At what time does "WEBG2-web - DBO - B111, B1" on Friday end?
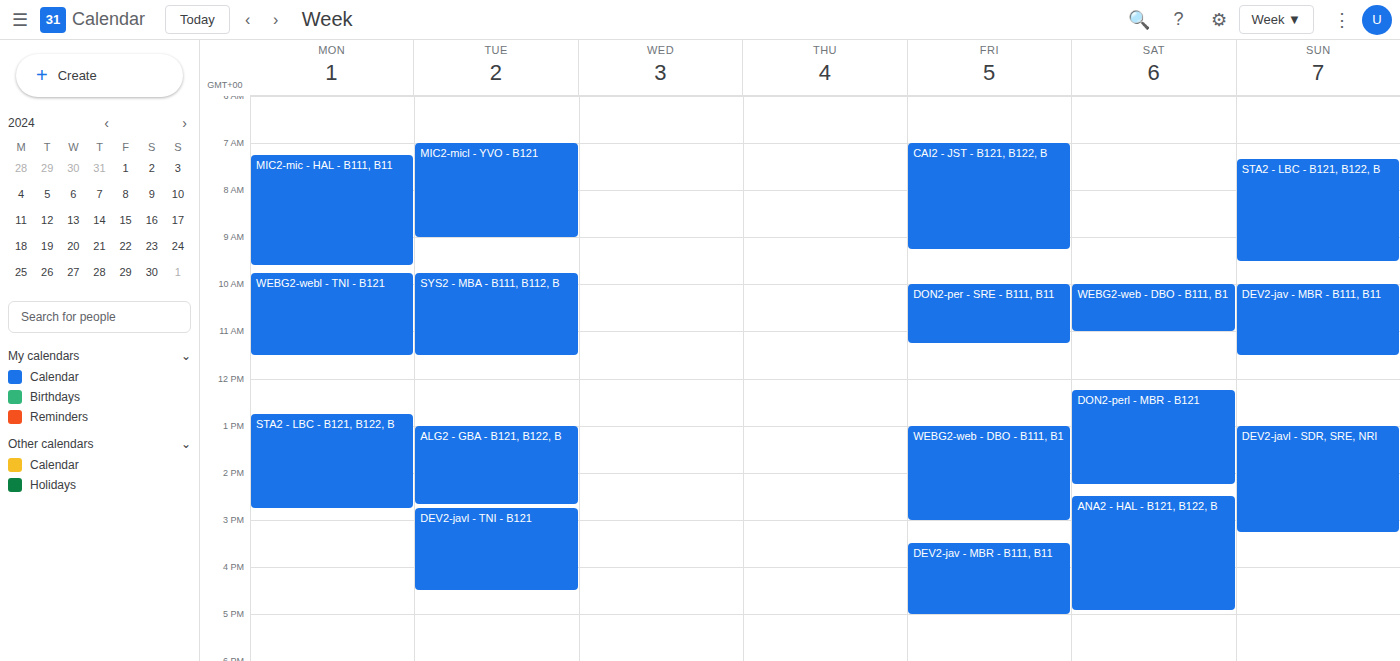
3:00 PM